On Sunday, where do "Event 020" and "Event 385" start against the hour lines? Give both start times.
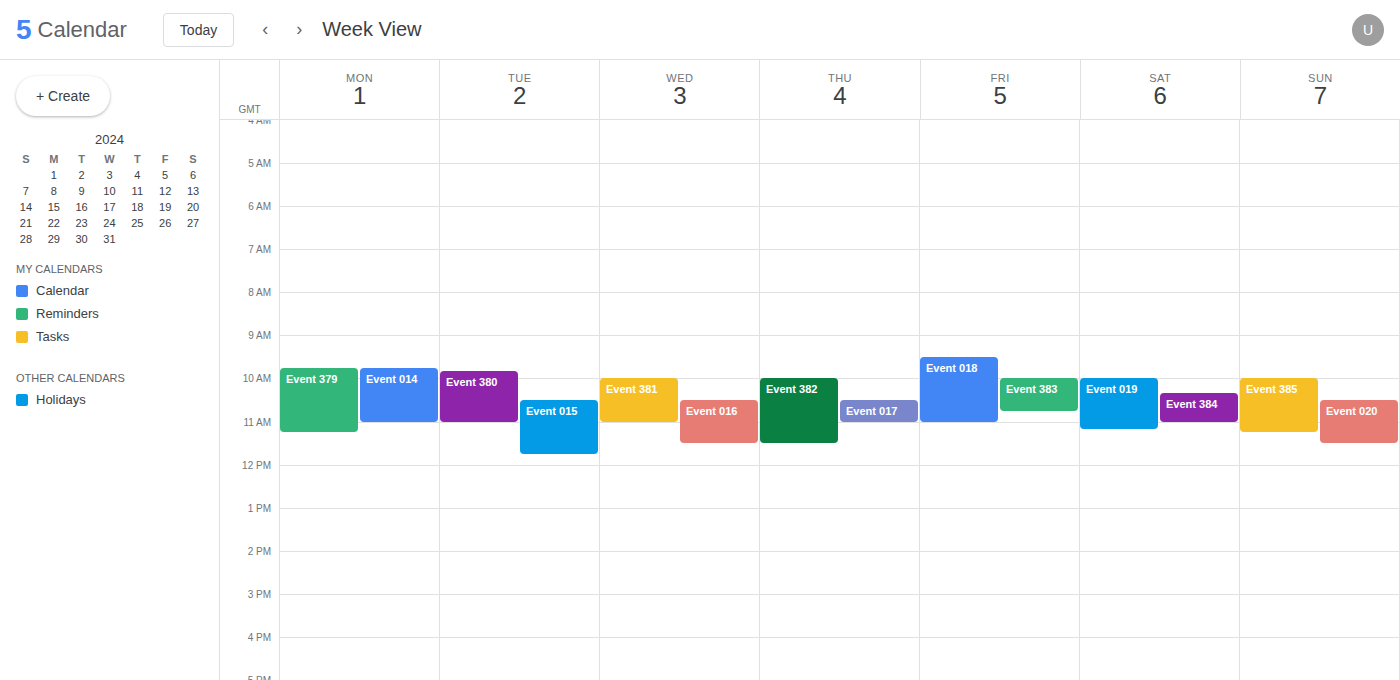
"Event 020": 10:30 AM, halfway between the 10 AM and 11 AM lines. "Event 385": 10:00 AM, exactly on the 10 AM line.